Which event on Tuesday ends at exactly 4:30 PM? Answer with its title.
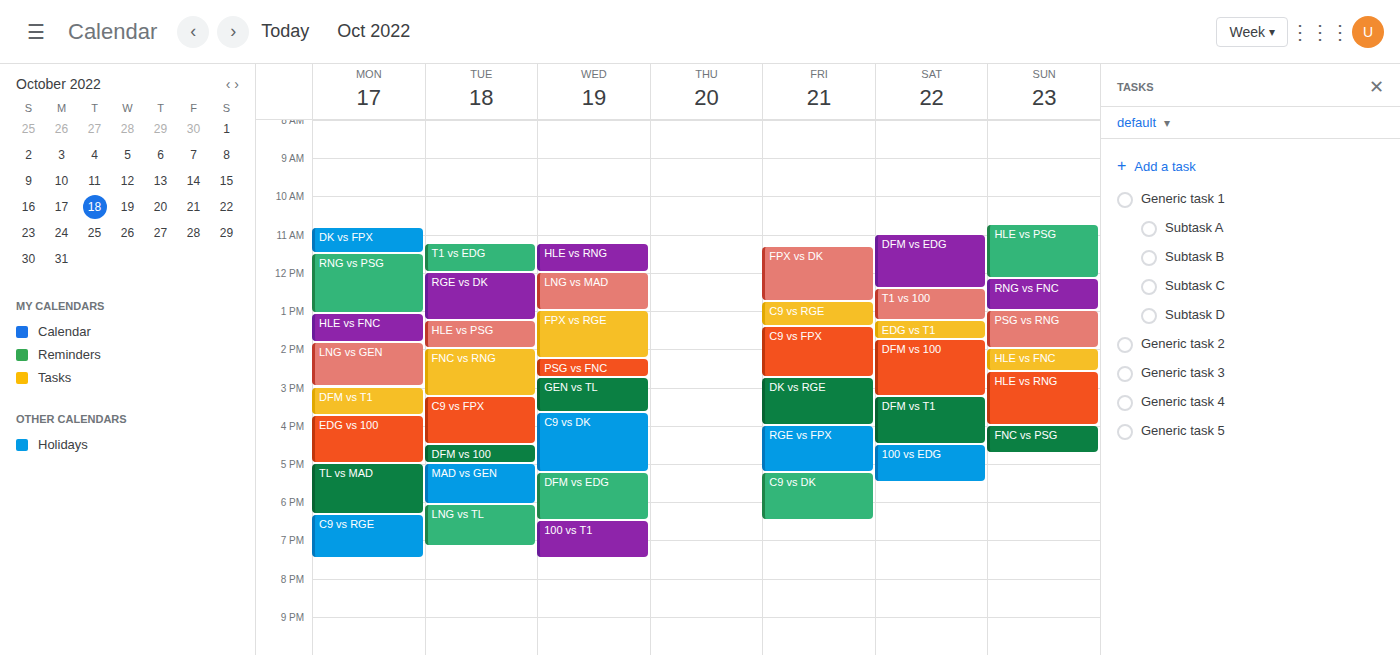
"C9 vs FPX"